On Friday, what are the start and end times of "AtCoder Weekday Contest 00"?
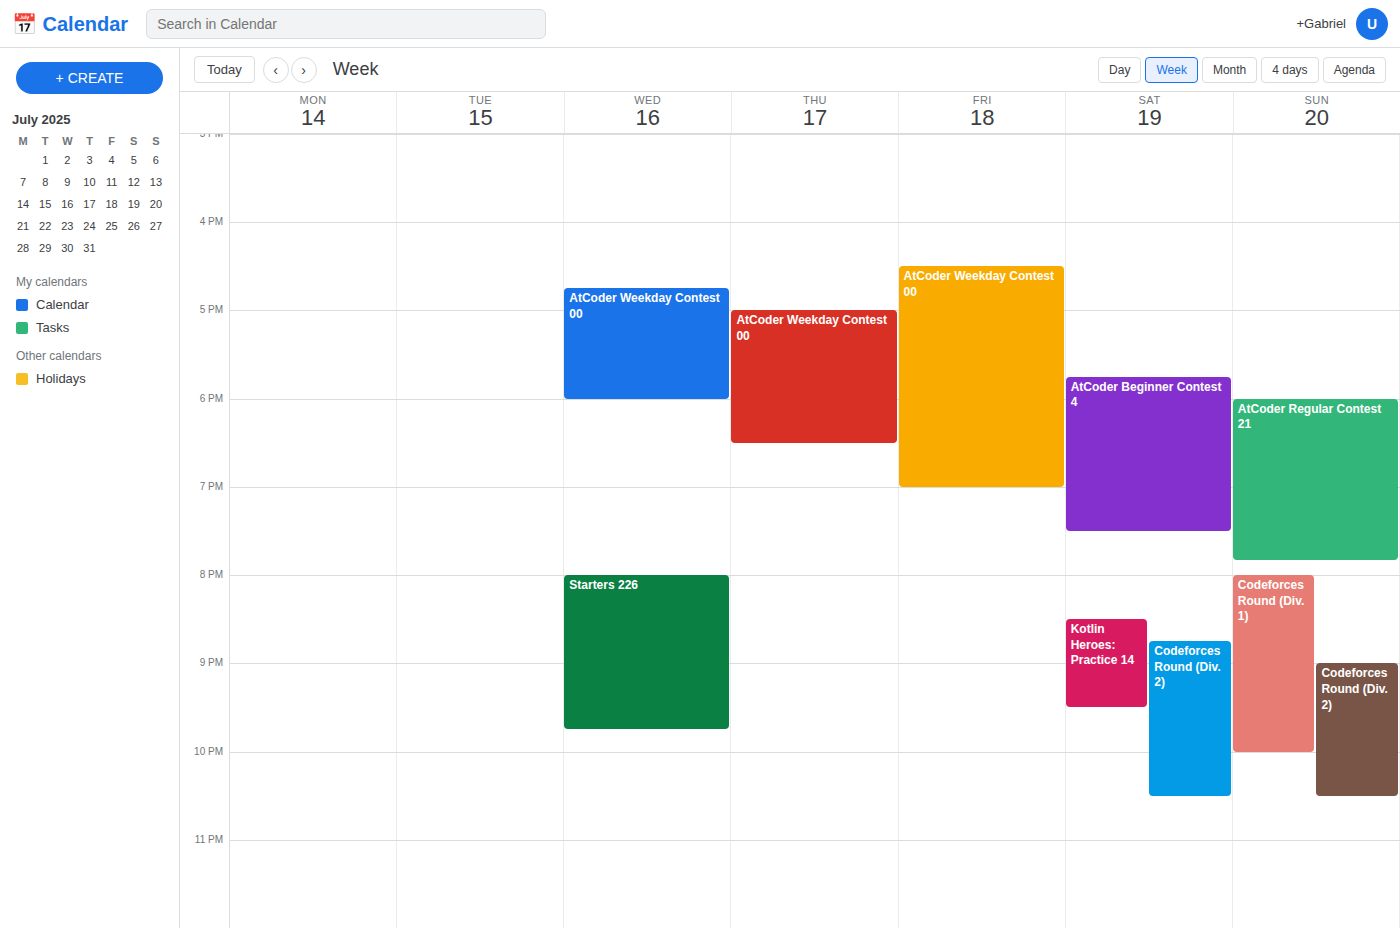
4:30 PM to 7:00 PM